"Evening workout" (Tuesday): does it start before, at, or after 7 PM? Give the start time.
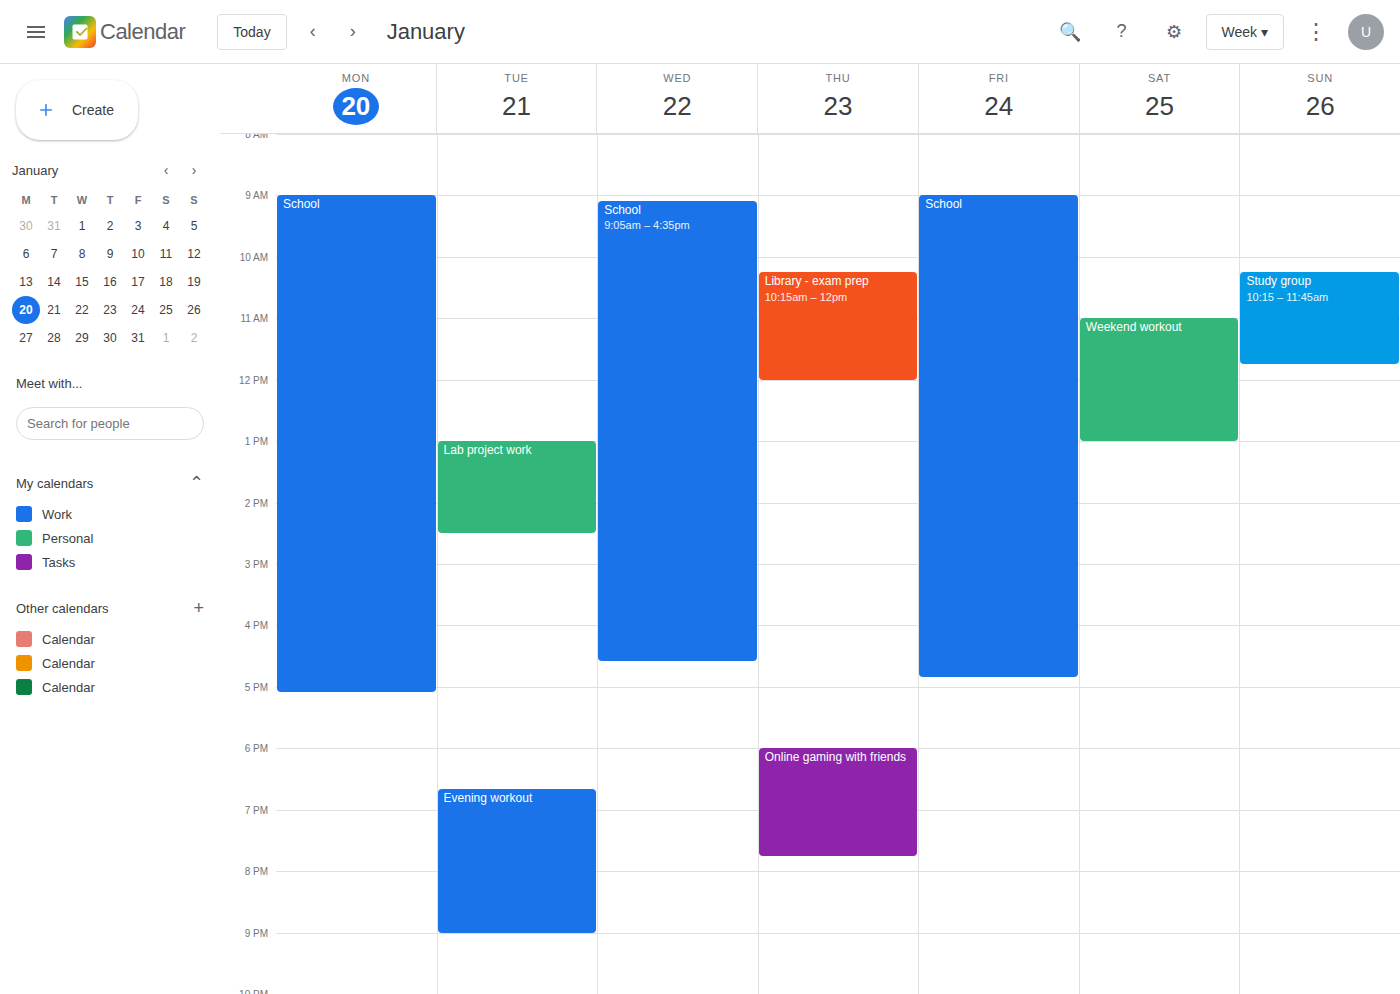
6:40 PM -- before 7 PM, 20 minutes above the 7 PM line.